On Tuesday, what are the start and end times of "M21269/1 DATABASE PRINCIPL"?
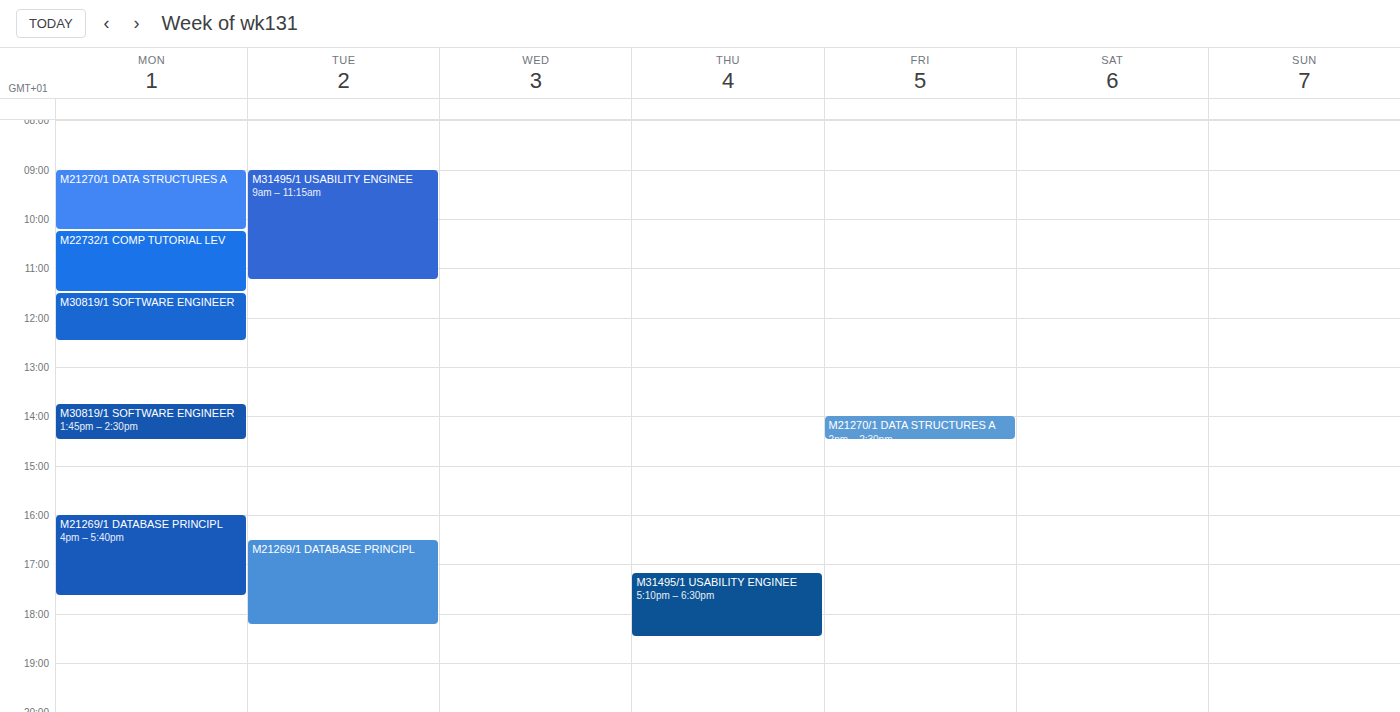
4:30 PM to 6:15 PM